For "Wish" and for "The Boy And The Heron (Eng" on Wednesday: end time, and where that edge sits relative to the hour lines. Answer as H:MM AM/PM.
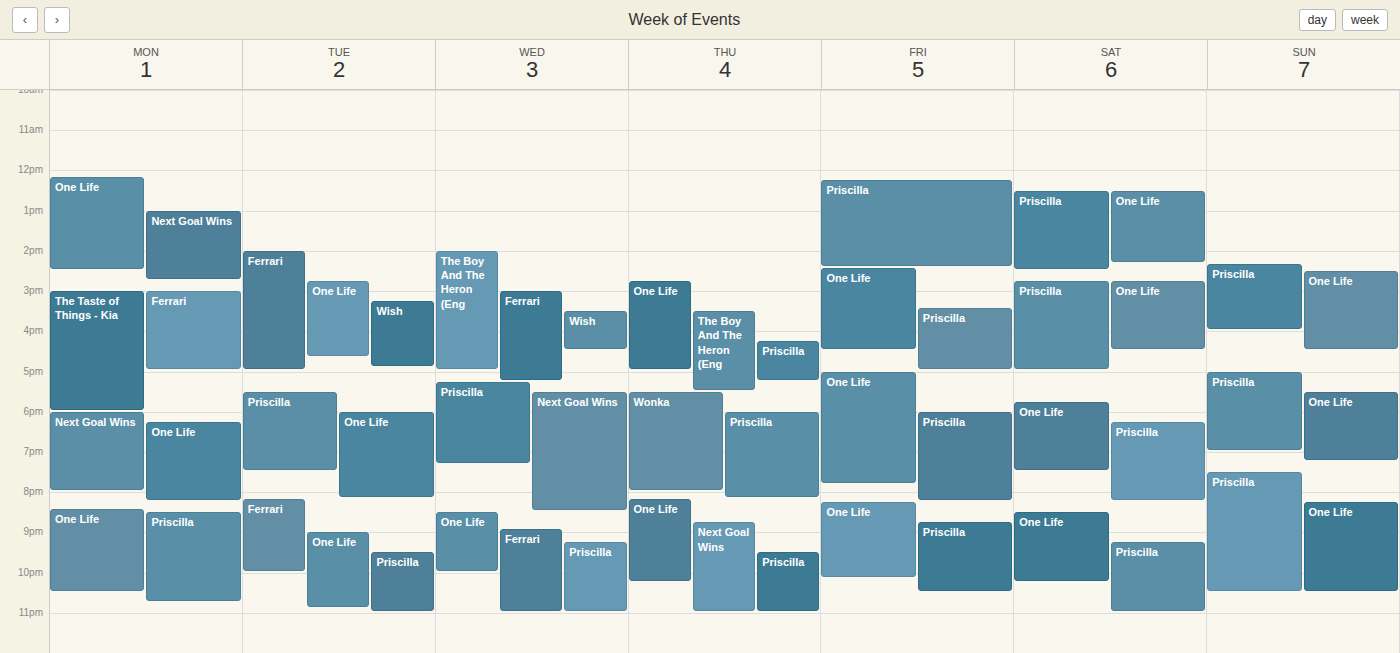
"Wish": 4:30 PM, halfway between the 4 PM and 5 PM lines. "The Boy And The Heron (Eng": 5:00 PM, exactly on the 5 PM line.